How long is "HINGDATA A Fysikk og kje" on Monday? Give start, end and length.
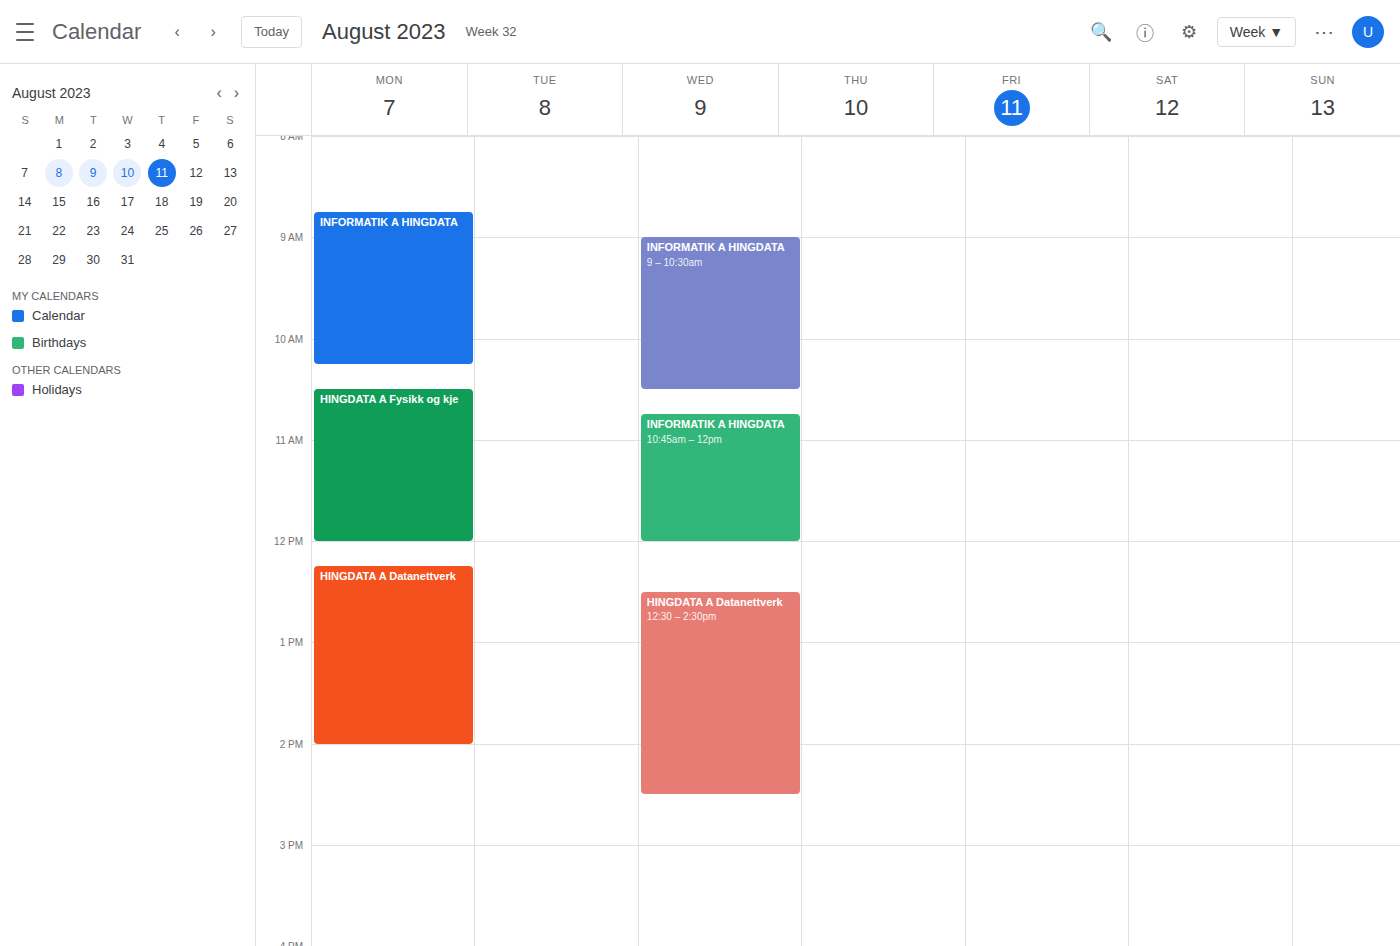
10:30 AM to 12:00 PM, 1 hour 30 minutes